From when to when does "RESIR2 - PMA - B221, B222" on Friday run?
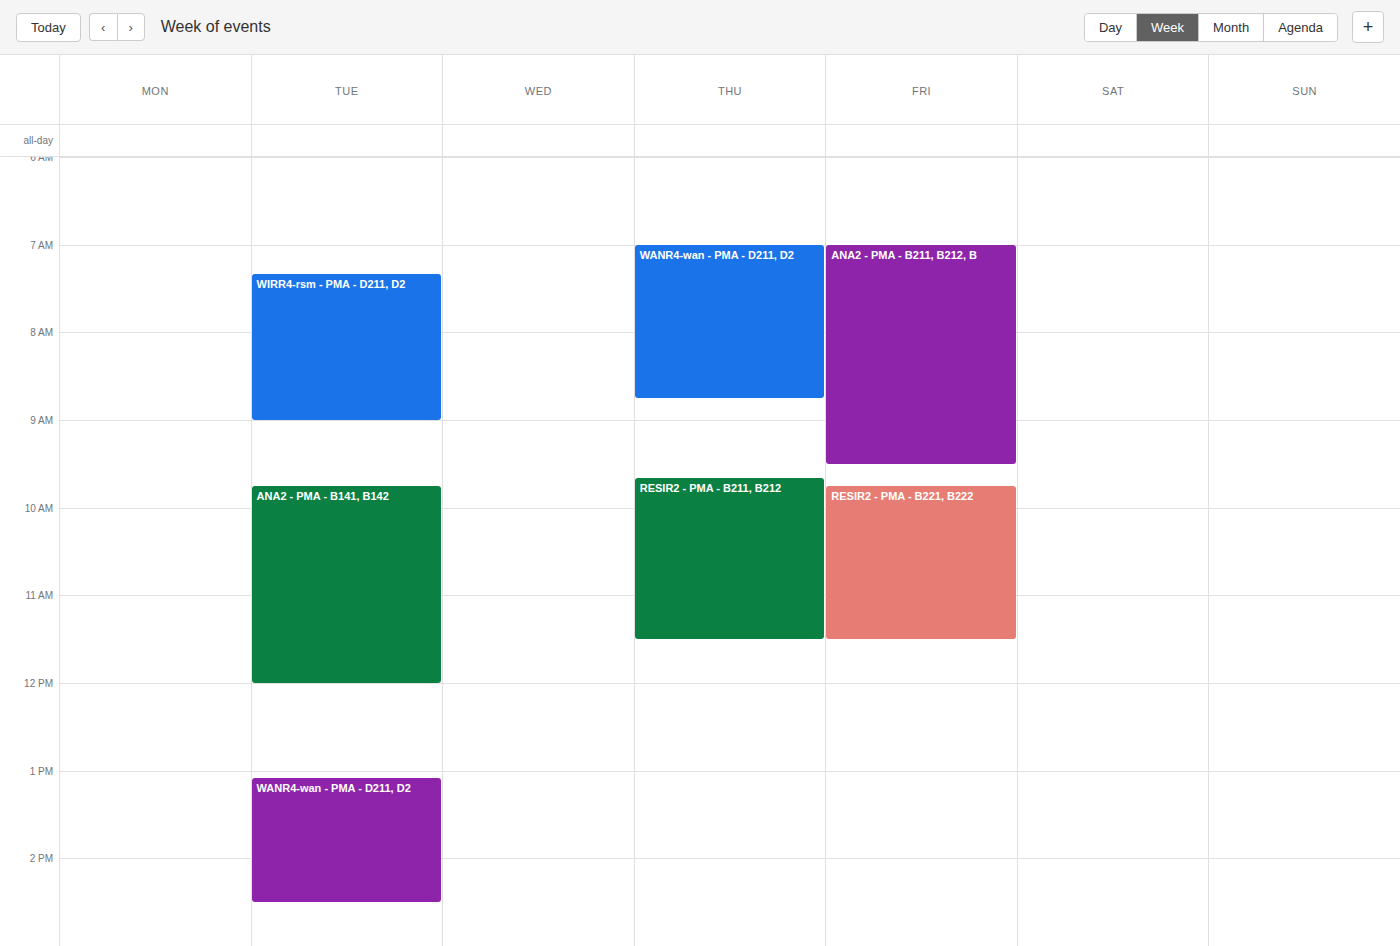
9:45 AM to 11:30 AM